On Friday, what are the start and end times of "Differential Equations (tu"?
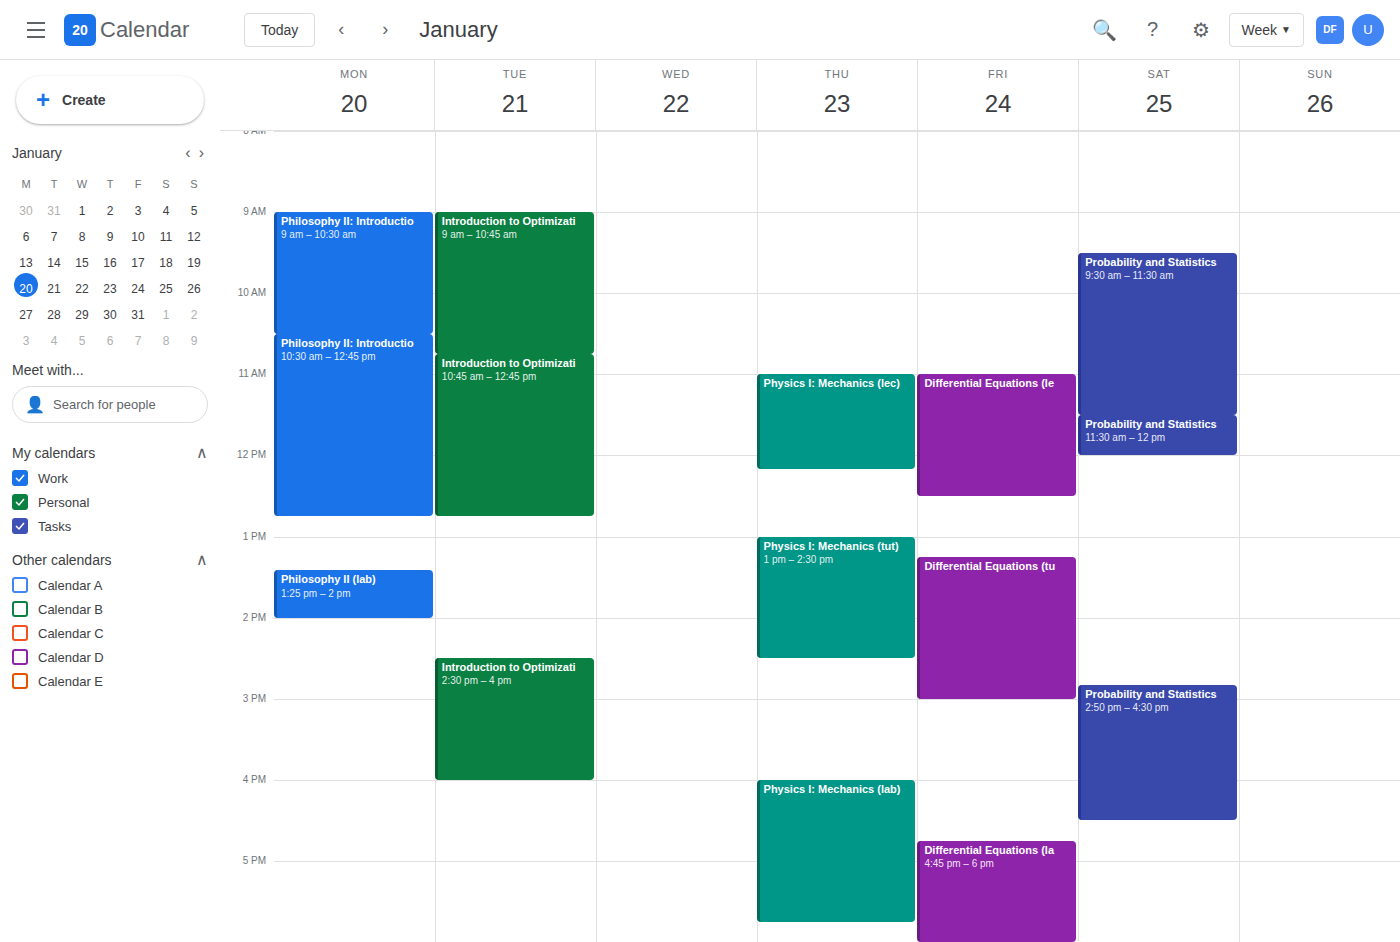
1:15 PM to 3:00 PM